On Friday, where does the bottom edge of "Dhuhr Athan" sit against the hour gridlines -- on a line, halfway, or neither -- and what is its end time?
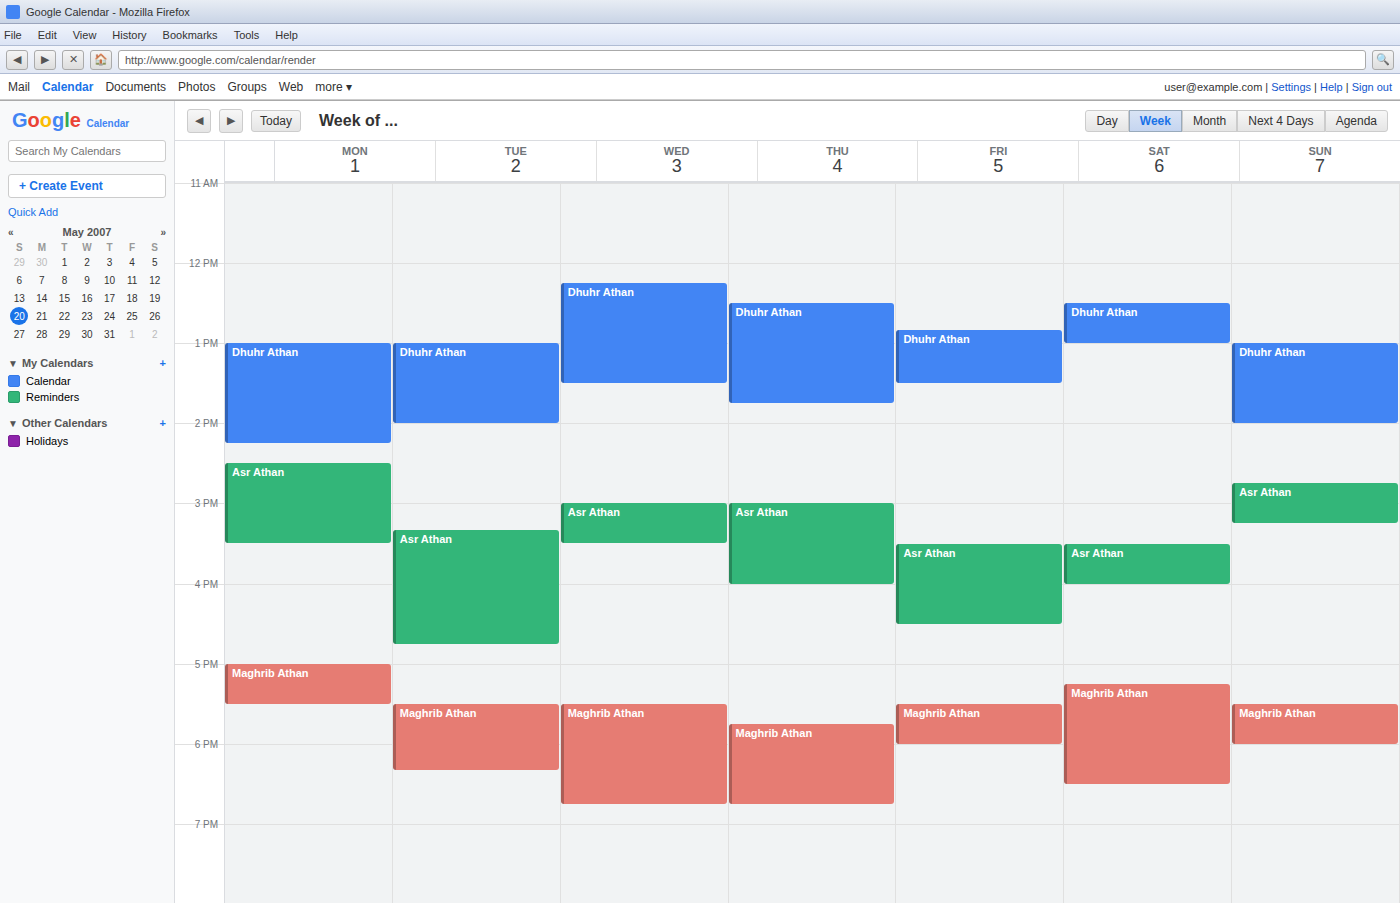
13:30 -- halfway between the 13:00 and 14:00 lines.